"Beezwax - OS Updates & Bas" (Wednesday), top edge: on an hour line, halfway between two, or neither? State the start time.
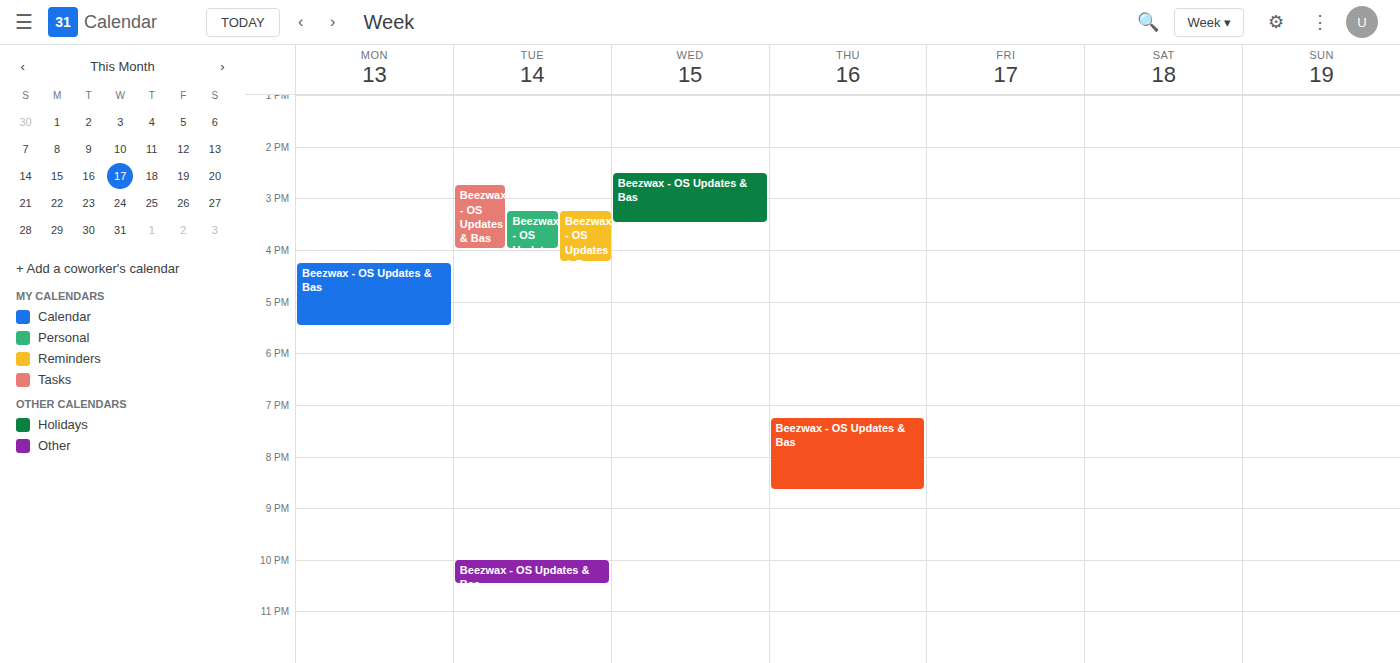
2:30 PM -- halfway between the 2 PM and 3 PM lines.